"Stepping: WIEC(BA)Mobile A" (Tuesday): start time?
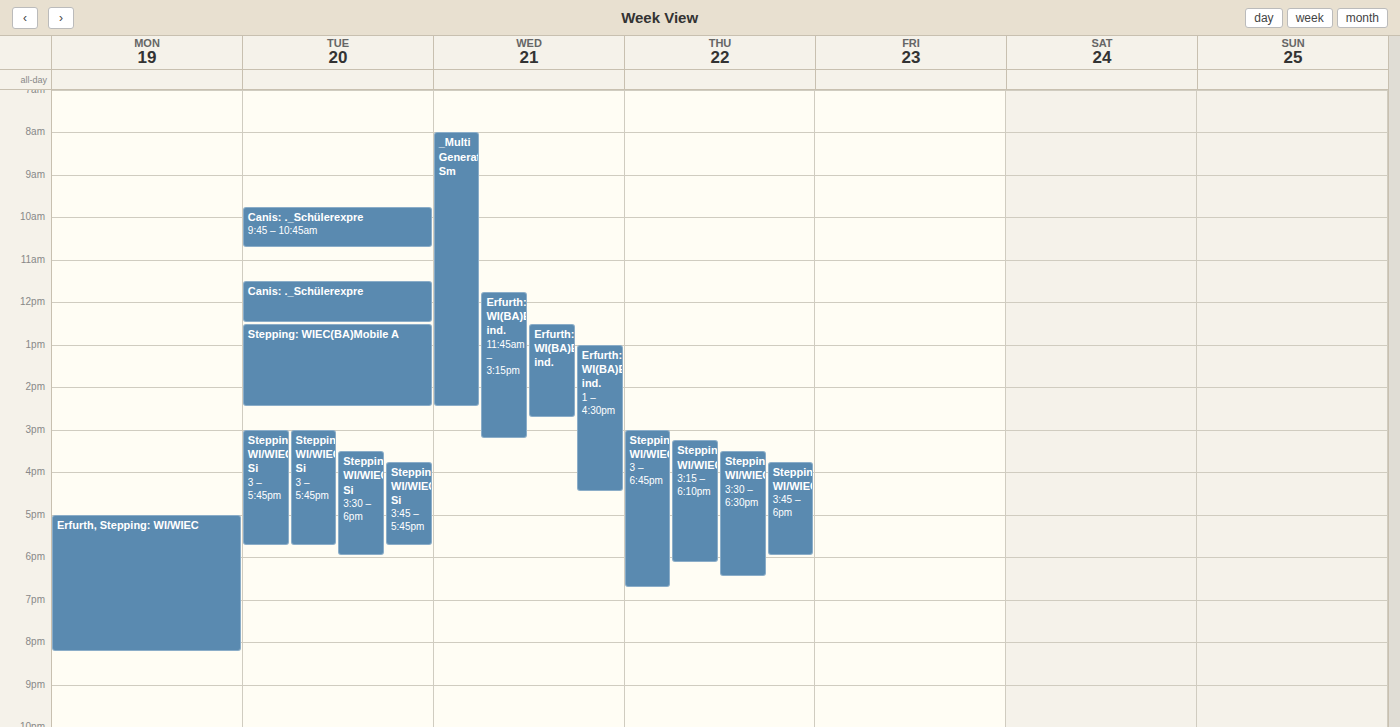
12:30 PM